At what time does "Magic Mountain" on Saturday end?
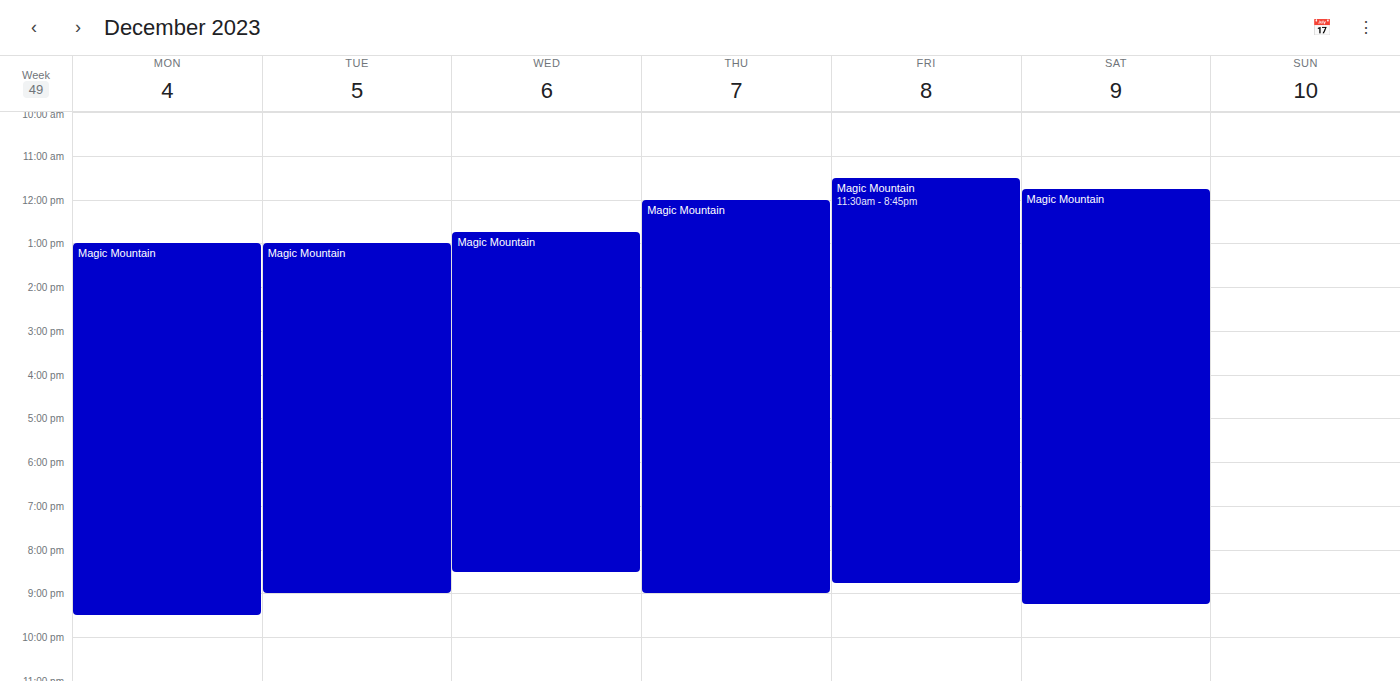
9:15 PM